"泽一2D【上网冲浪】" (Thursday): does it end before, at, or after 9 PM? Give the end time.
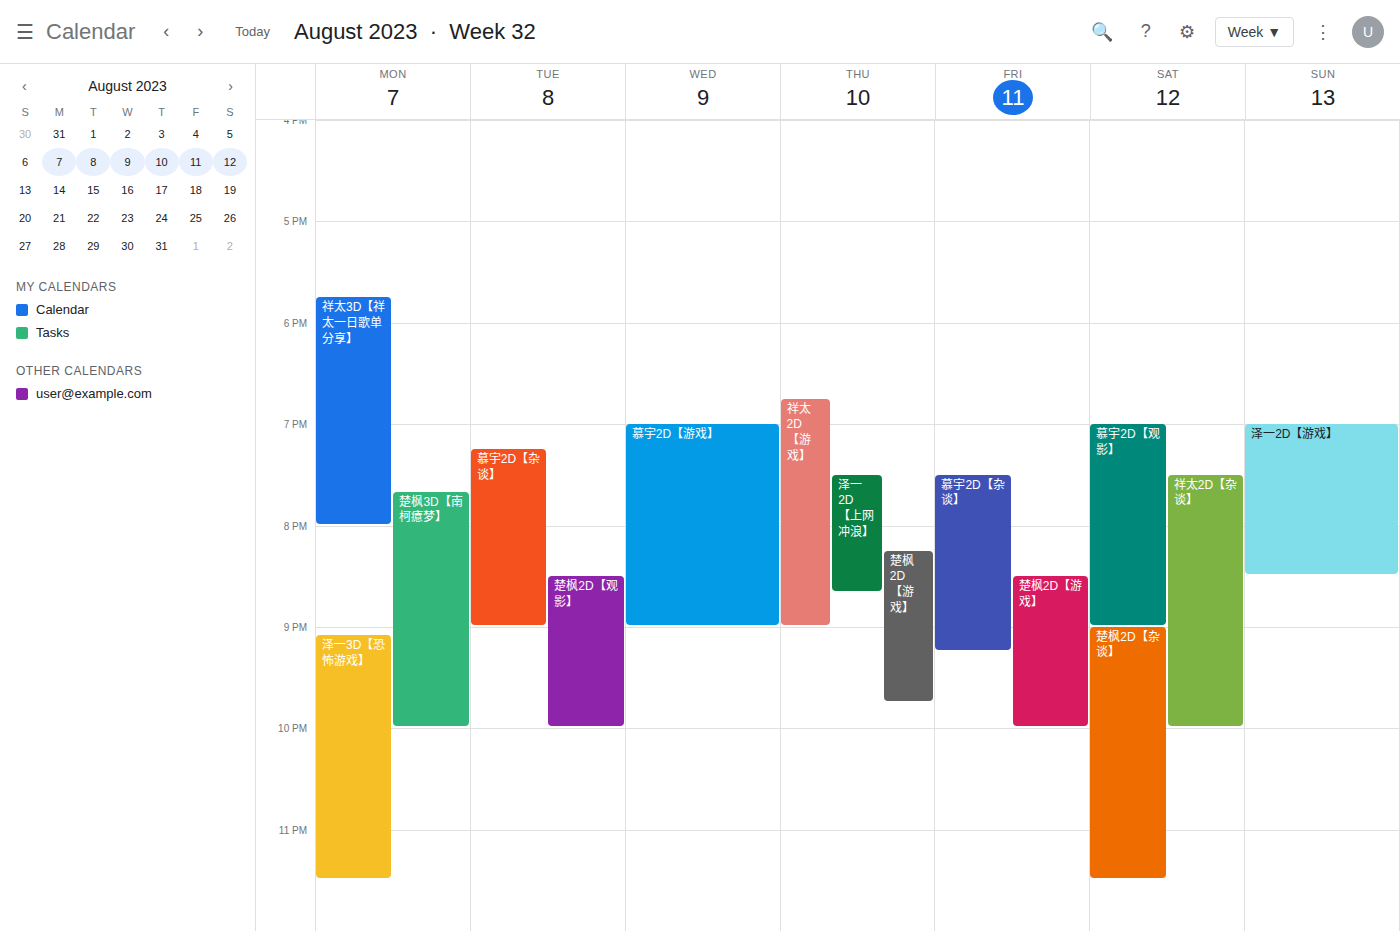
8:40 PM -- before 9 PM, 20 minutes above the 9 PM line.